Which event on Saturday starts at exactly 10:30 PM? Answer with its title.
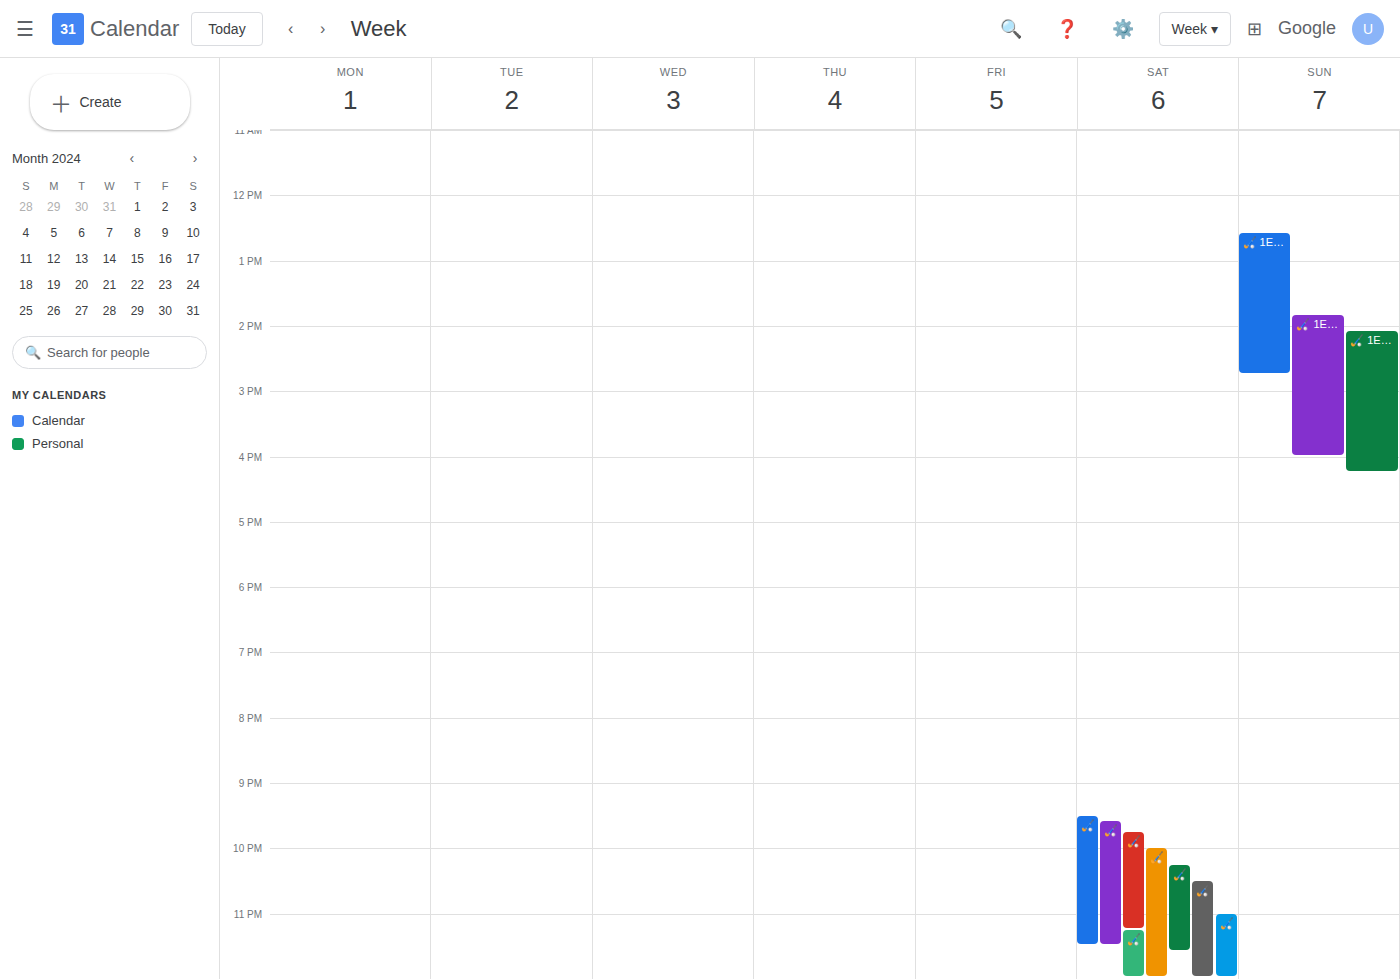
"🏑 1EK W322 | Kromhouters D"